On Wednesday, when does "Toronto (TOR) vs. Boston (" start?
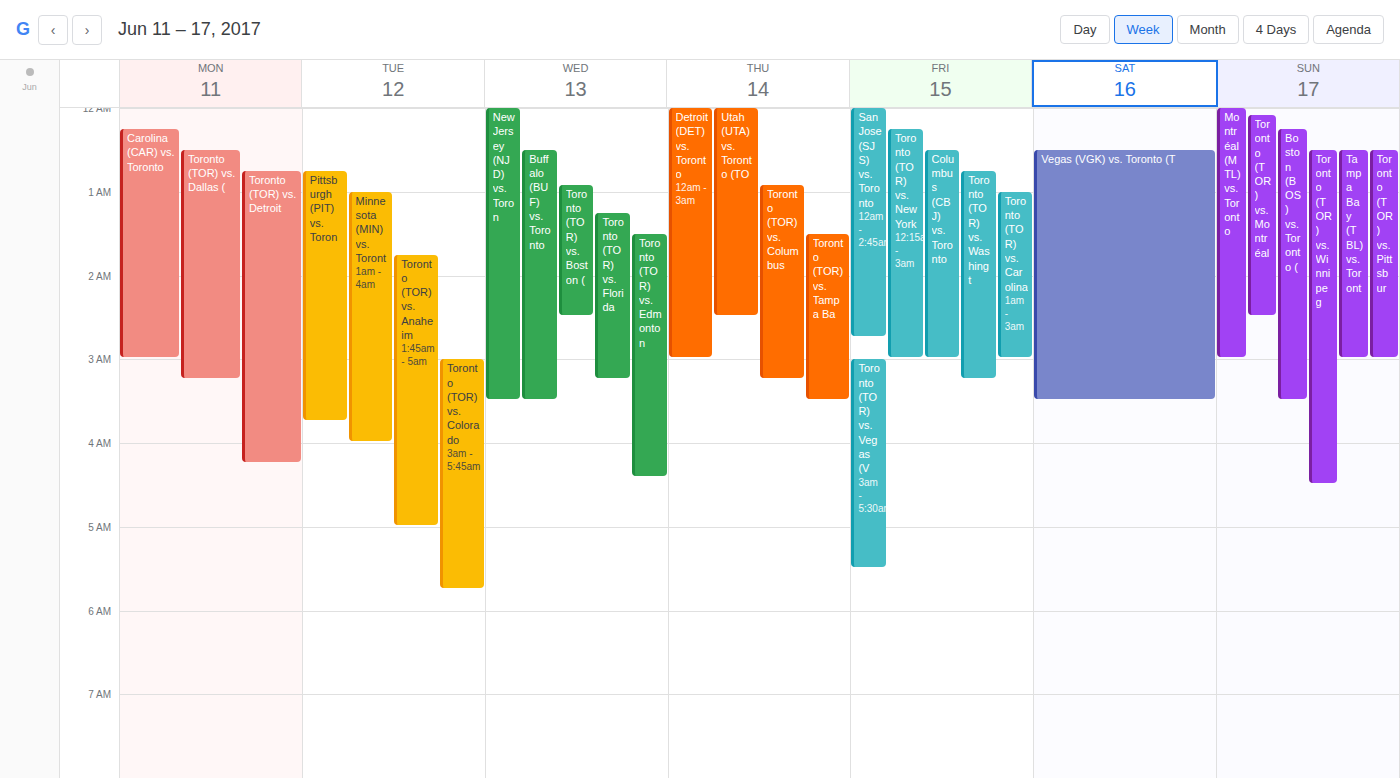
12:55 AM